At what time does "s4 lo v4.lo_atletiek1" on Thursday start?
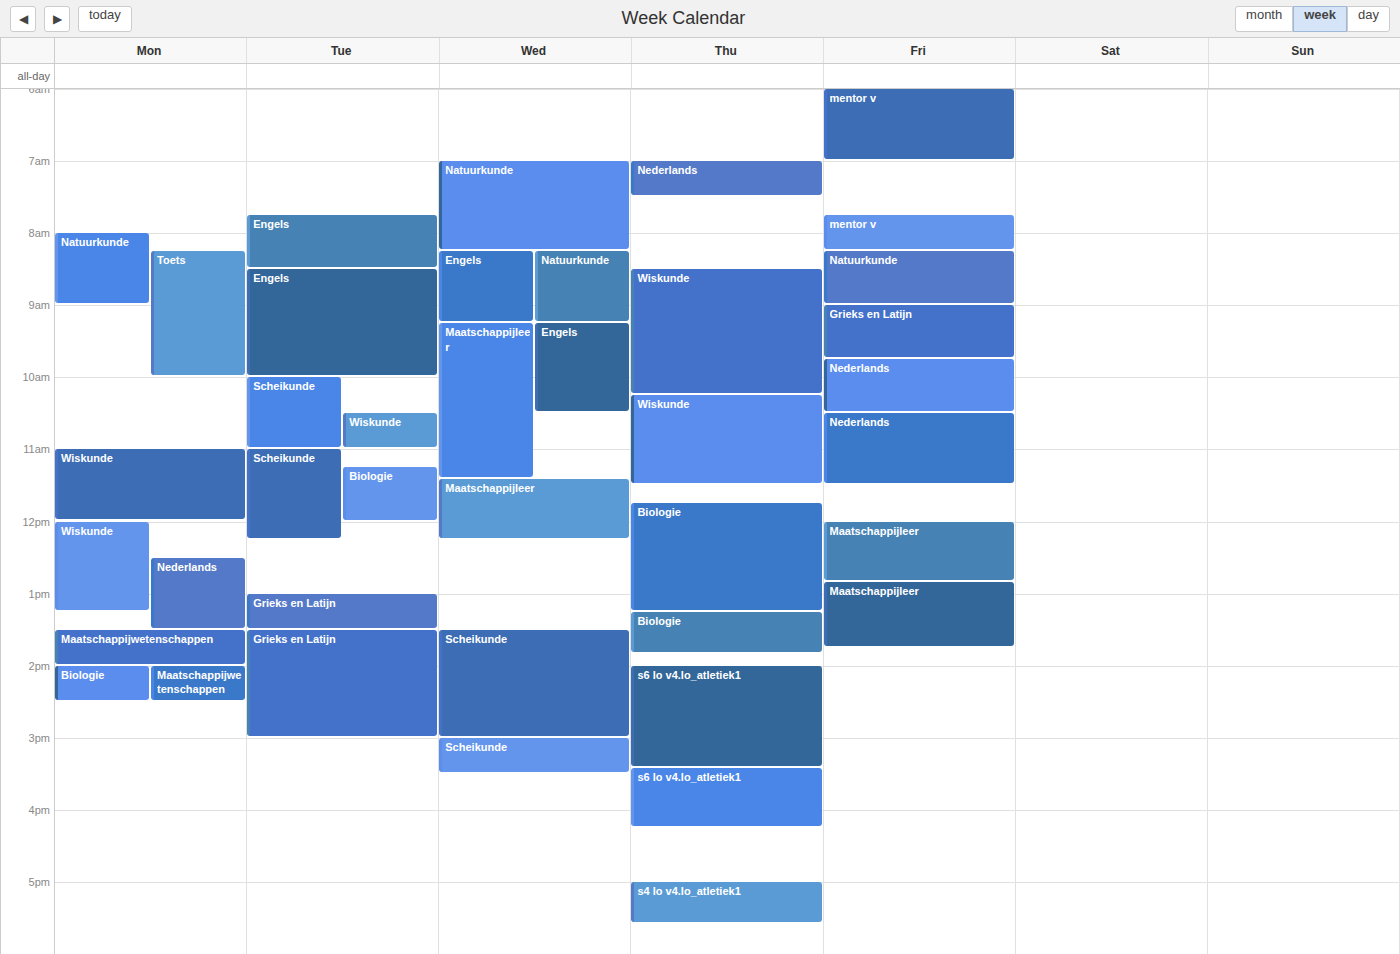
5:00 PM